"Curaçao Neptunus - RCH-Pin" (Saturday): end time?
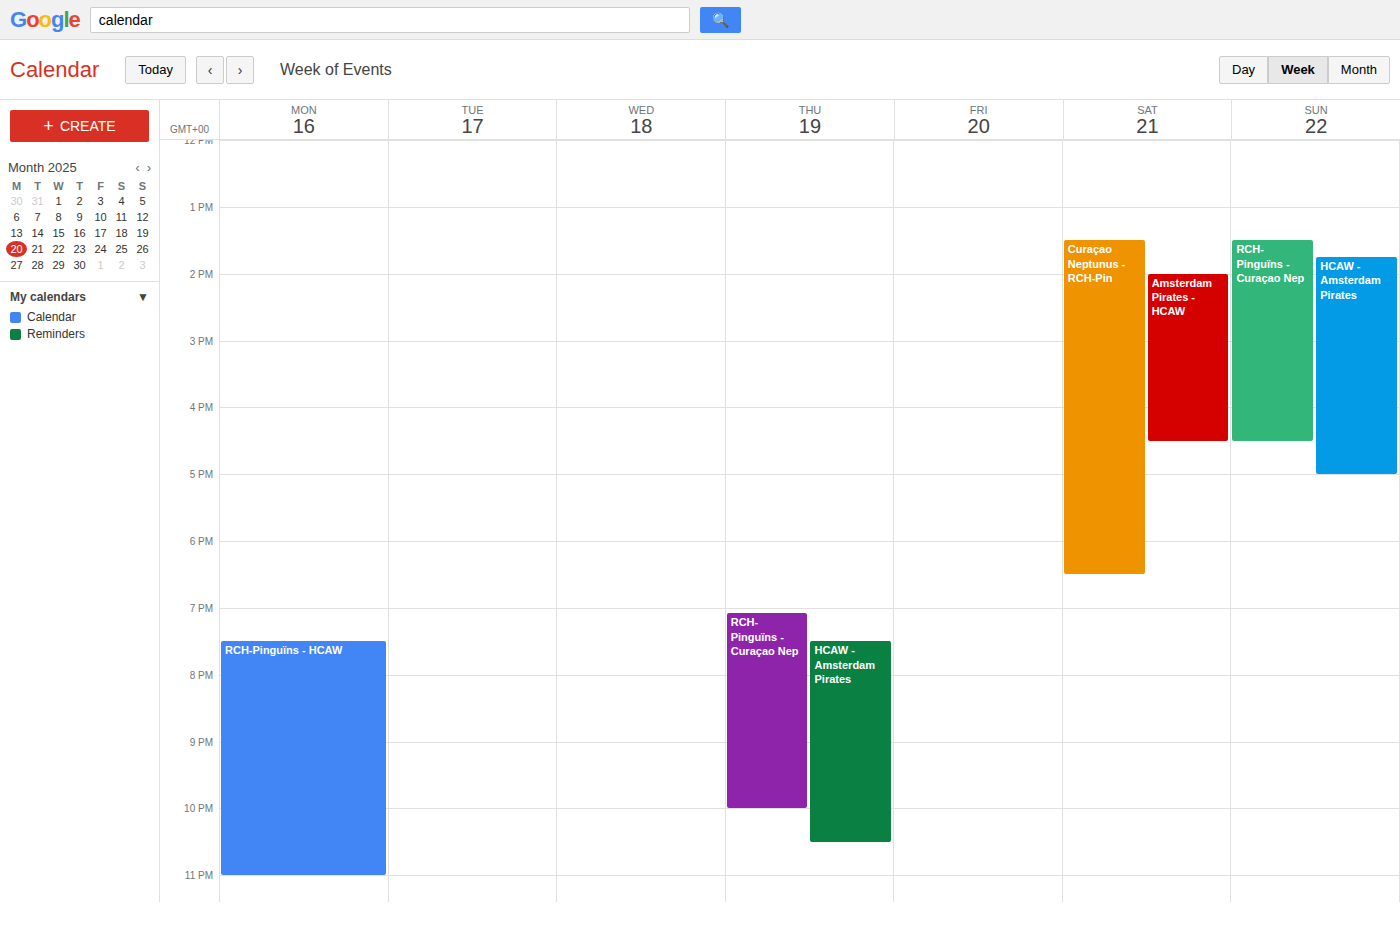
6:30 PM